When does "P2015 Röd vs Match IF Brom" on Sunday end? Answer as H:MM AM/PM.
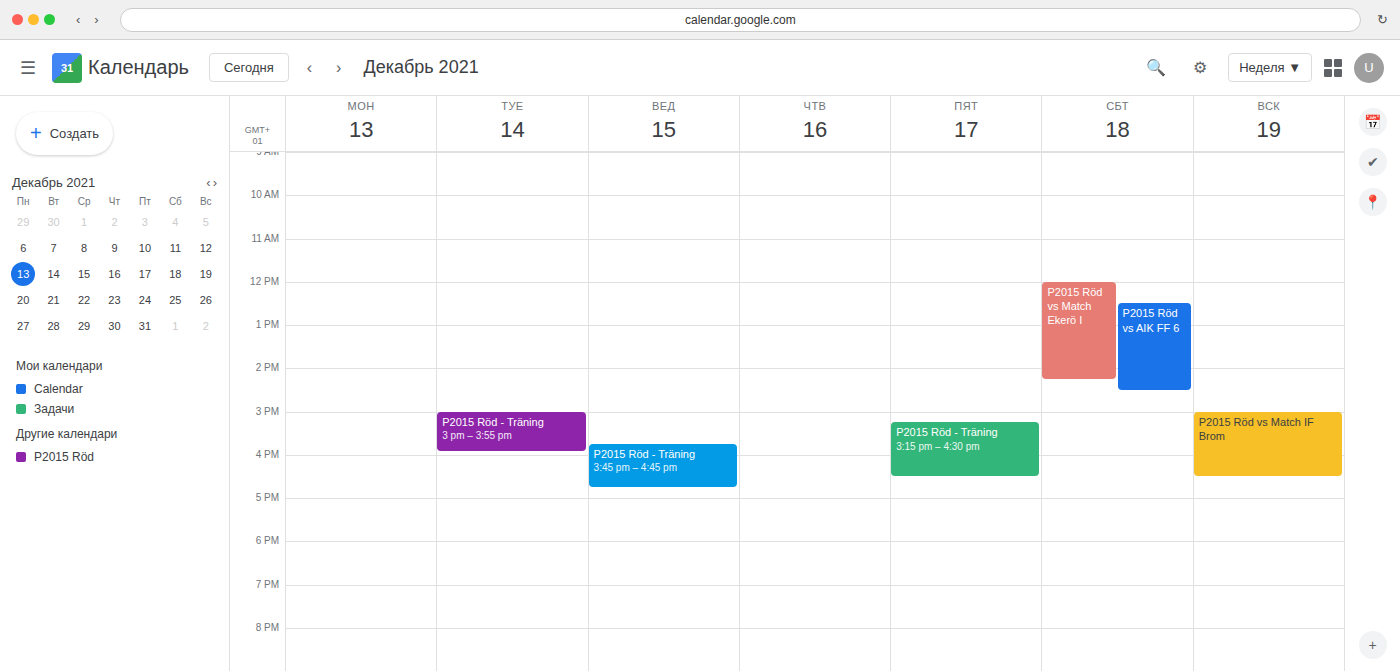
4:30 PM